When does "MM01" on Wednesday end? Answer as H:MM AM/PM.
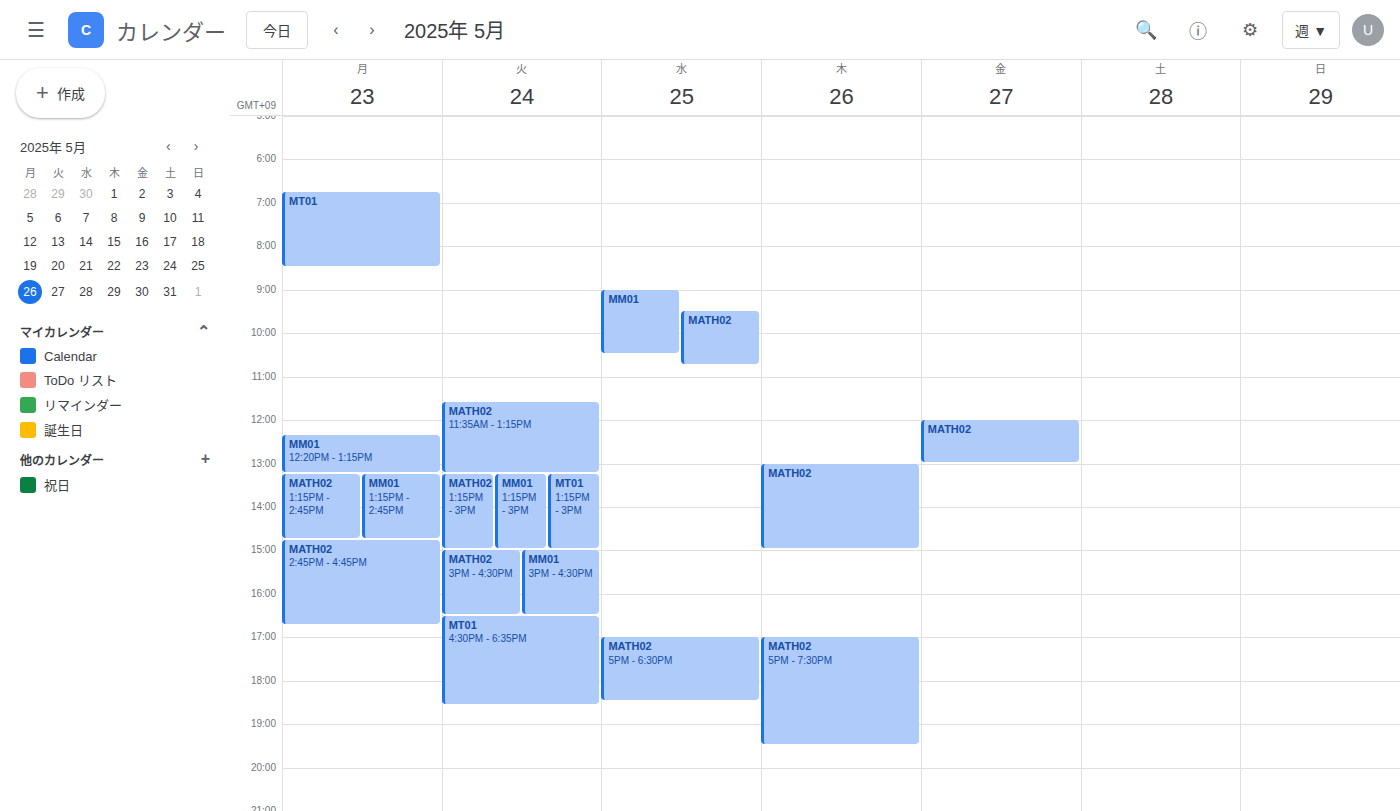
10:30 AM